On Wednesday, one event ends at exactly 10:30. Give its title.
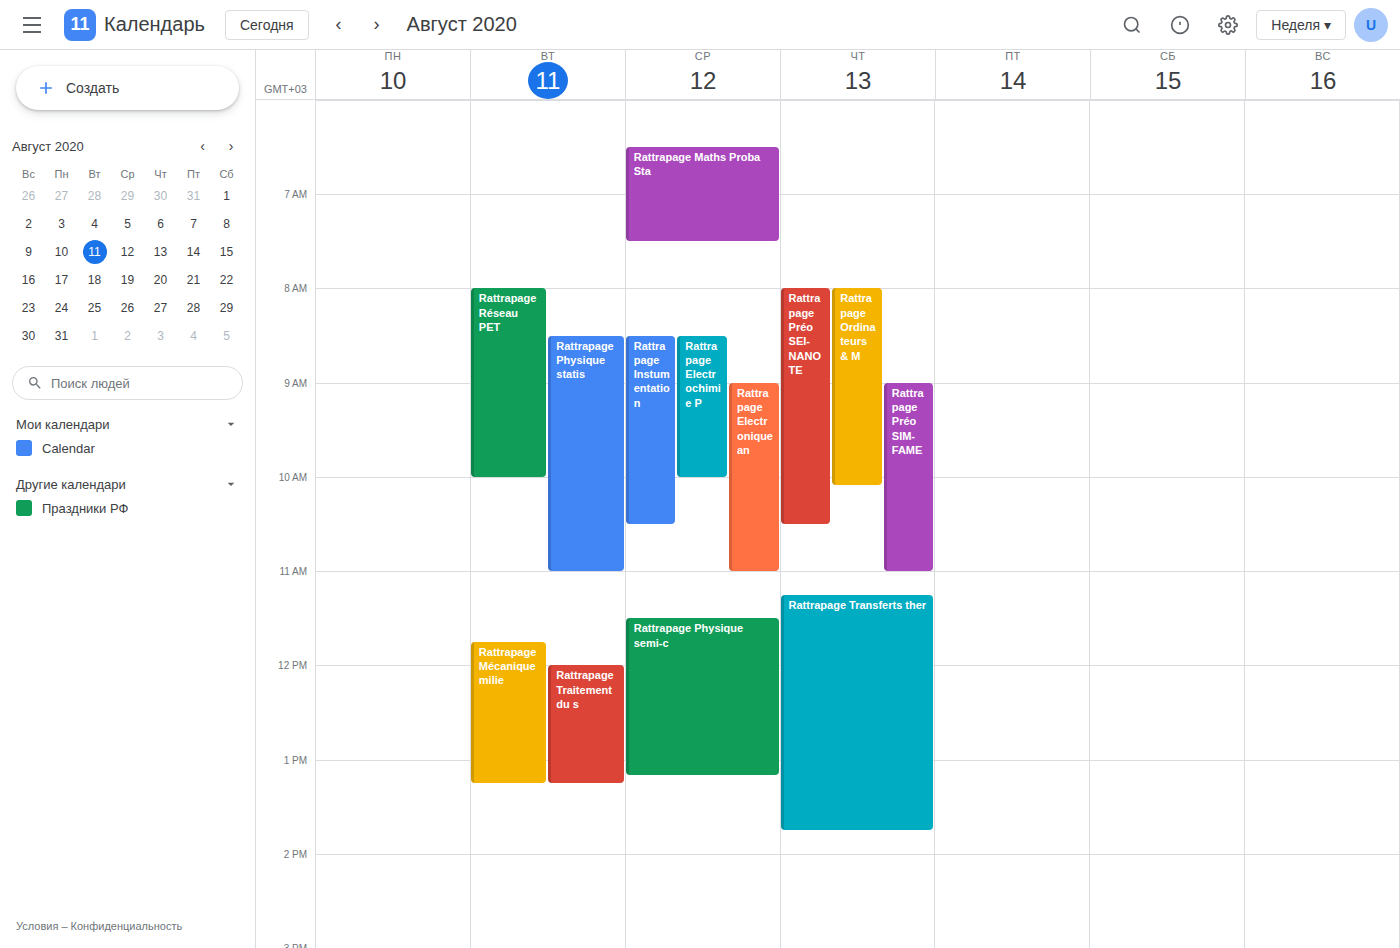
"Rattrapage Instumentation"